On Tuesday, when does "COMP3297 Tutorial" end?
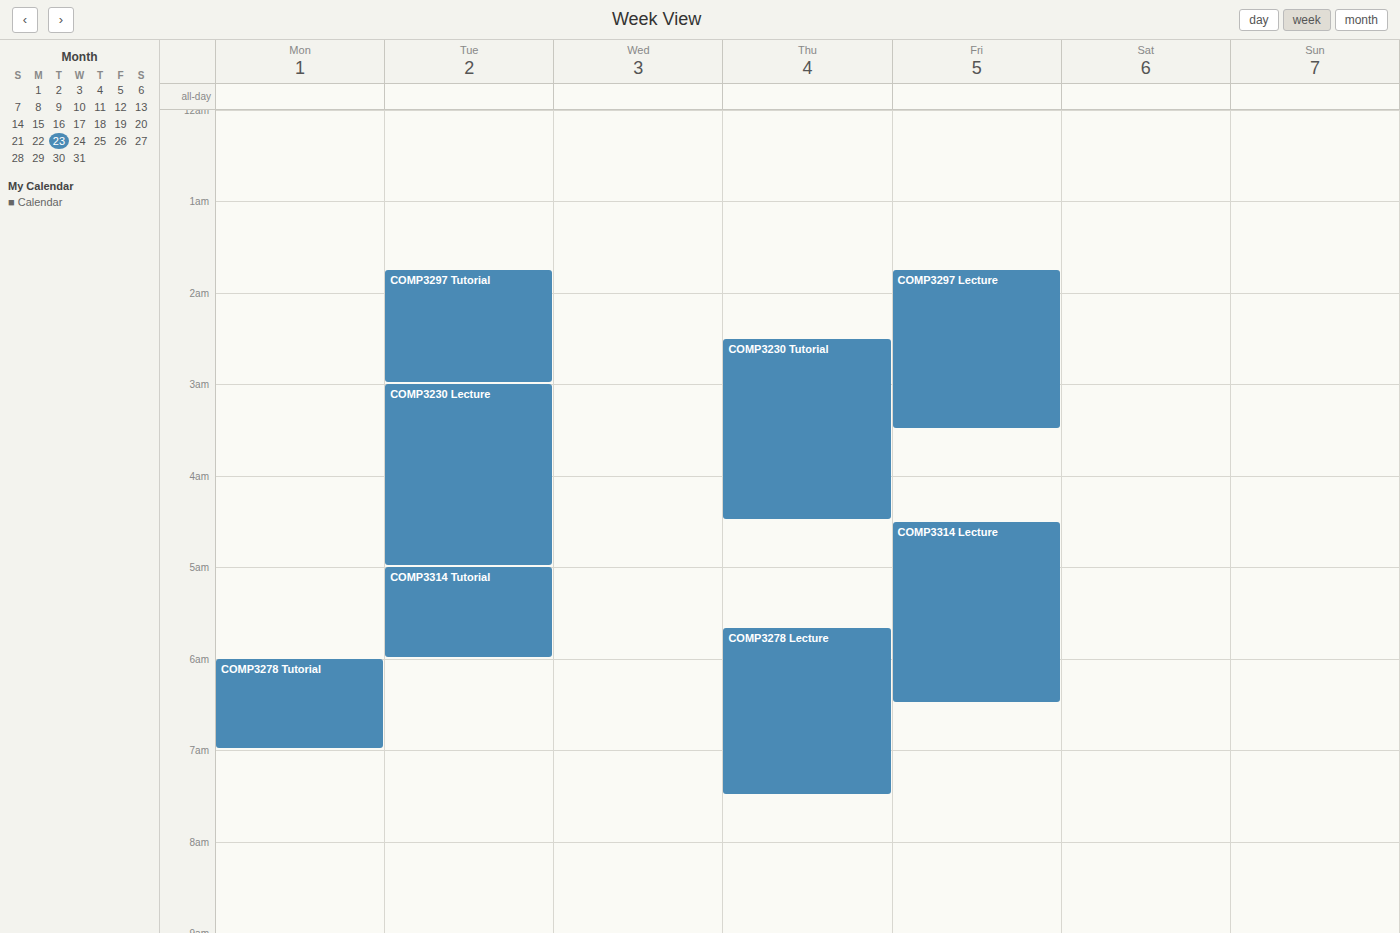
3:00 AM